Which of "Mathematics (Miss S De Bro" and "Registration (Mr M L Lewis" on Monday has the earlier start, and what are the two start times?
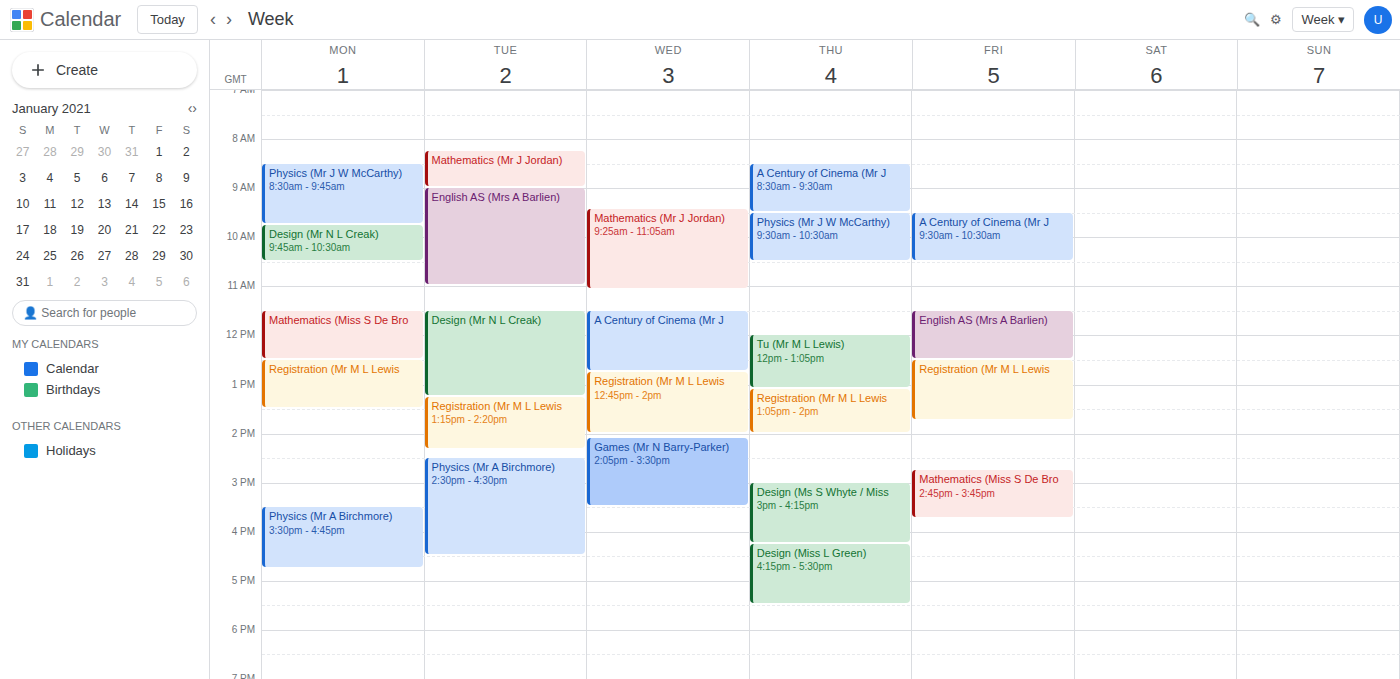
"Mathematics (Miss S De Bro" 11:30 AM; "Registration (Mr M L Lewis" 12:30 PM.